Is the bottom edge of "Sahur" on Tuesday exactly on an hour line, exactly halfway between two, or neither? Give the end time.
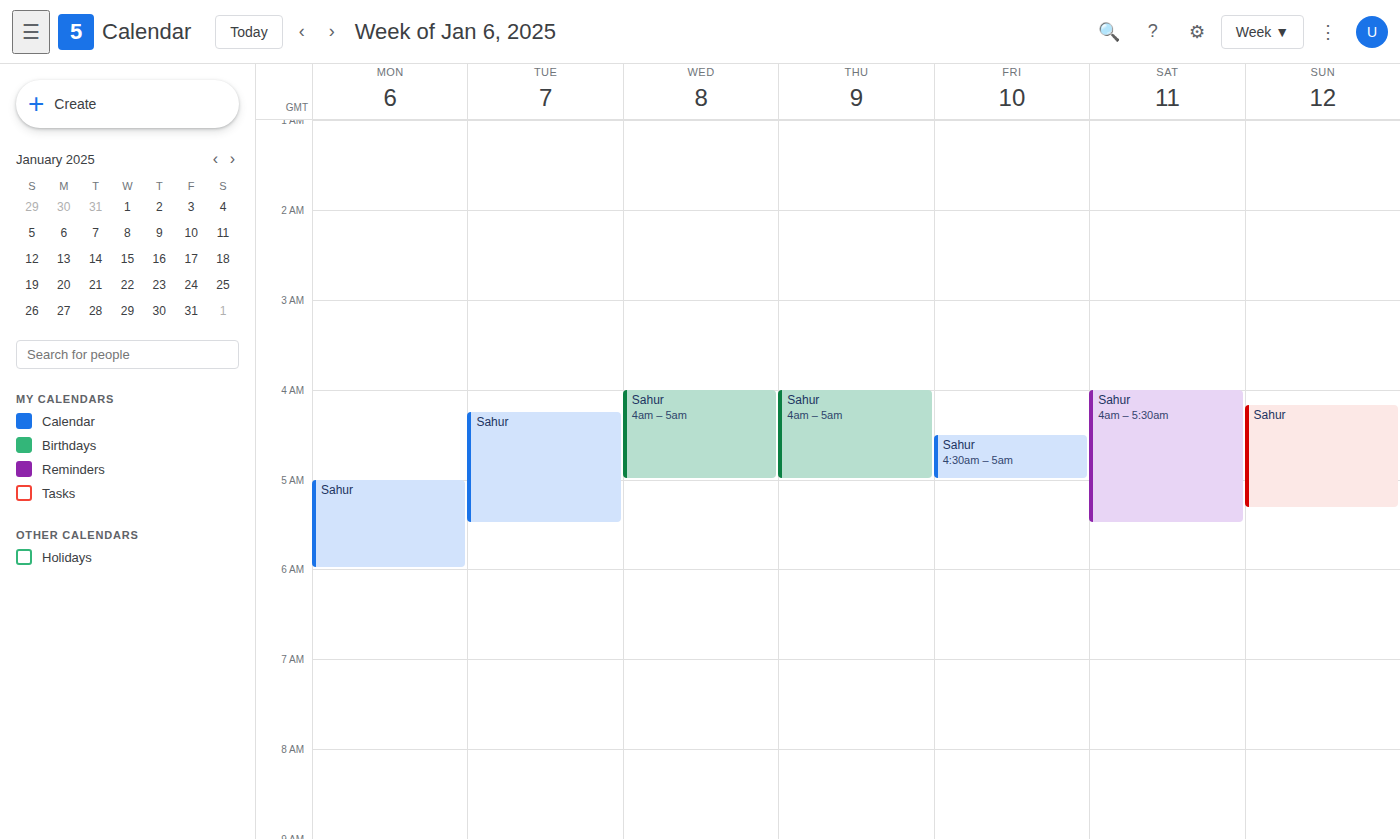
5:30 AM -- halfway between the 5 AM and 6 AM lines.